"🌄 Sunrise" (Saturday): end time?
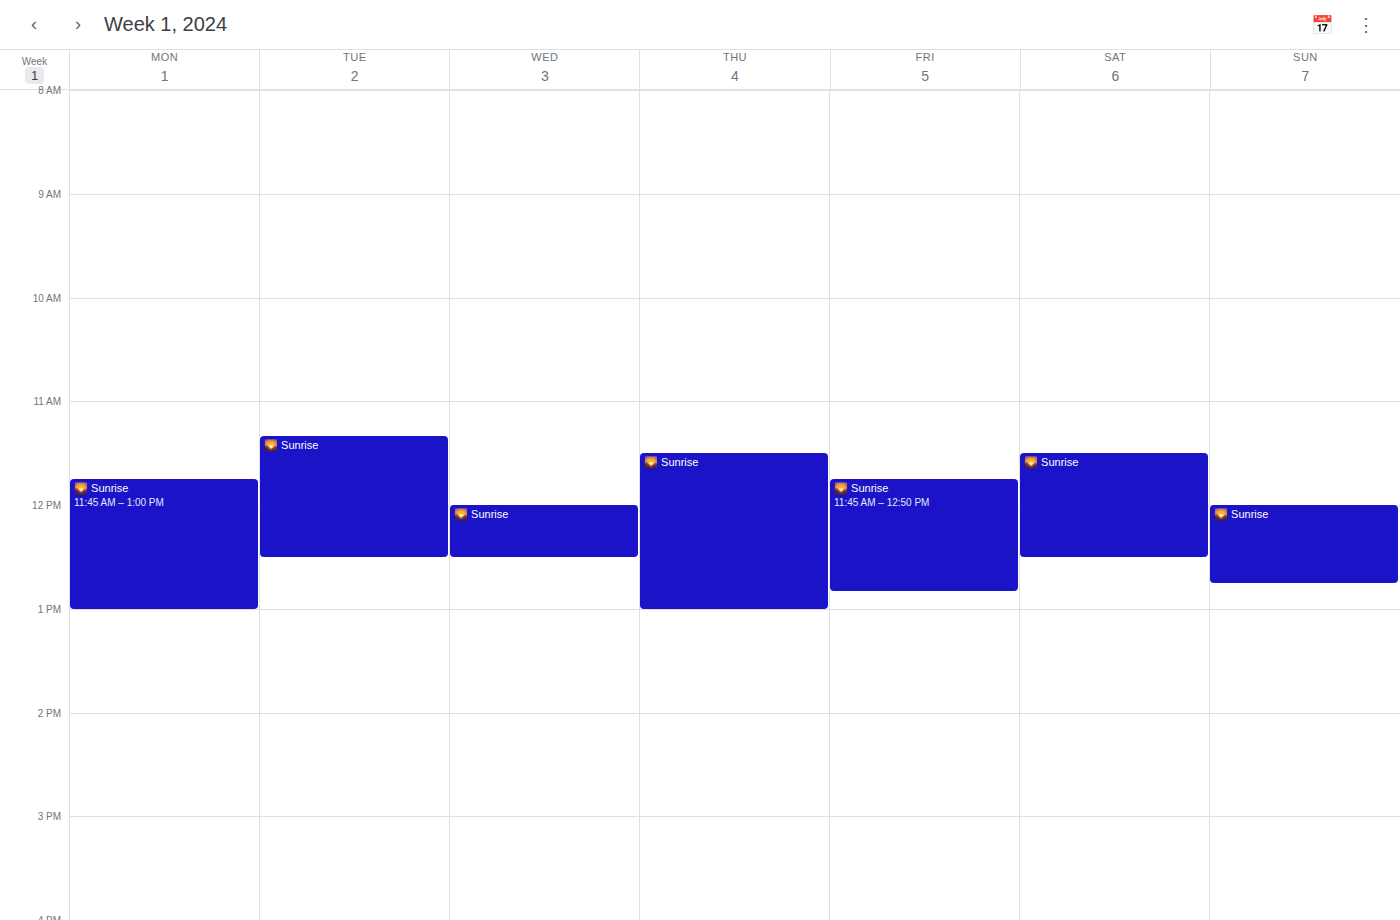
12:30 PM